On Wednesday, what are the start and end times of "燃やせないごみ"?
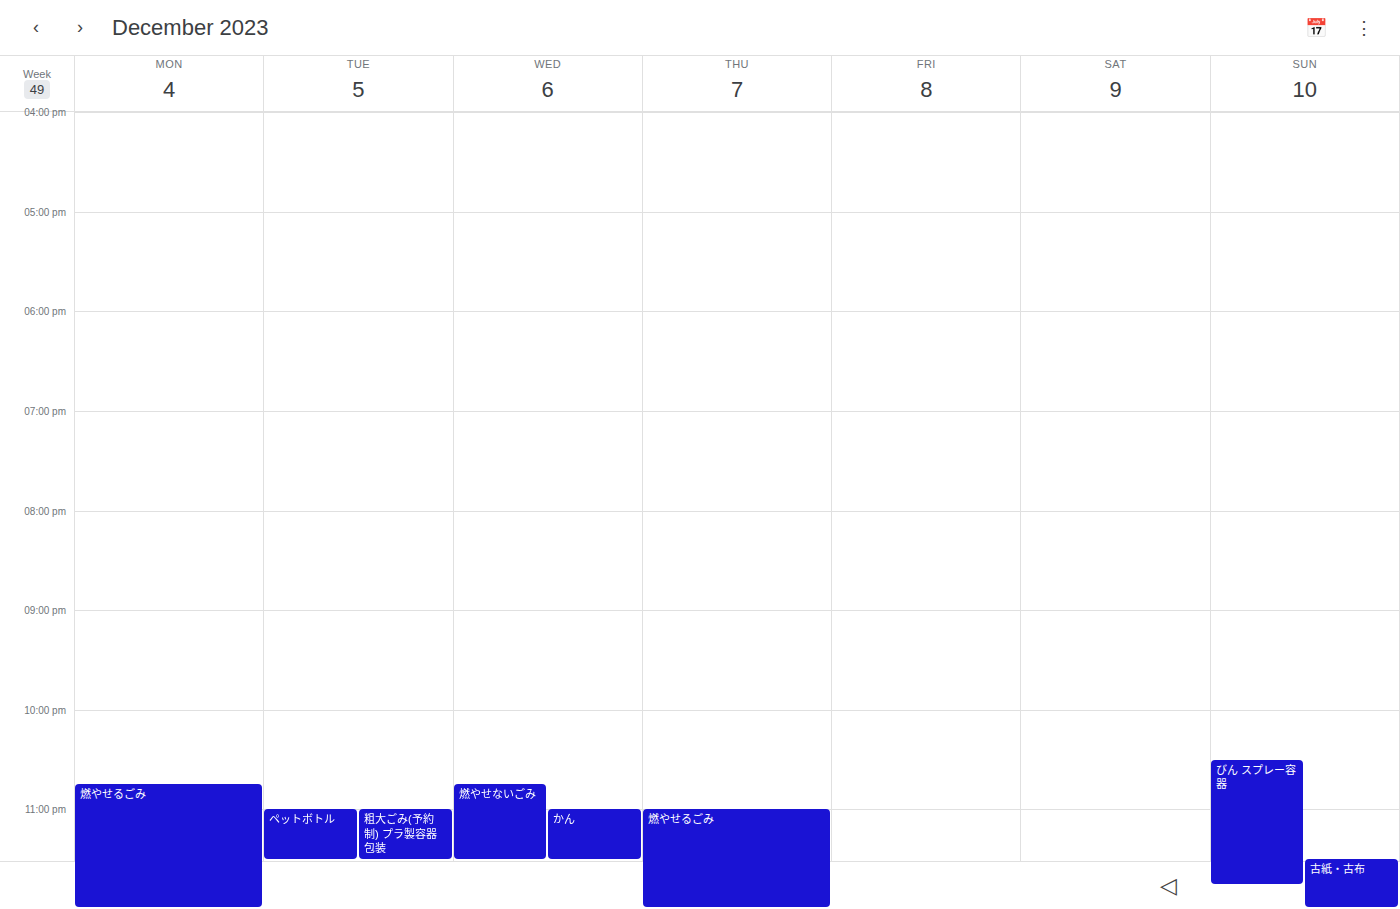
10:45 PM to 11:30 PM